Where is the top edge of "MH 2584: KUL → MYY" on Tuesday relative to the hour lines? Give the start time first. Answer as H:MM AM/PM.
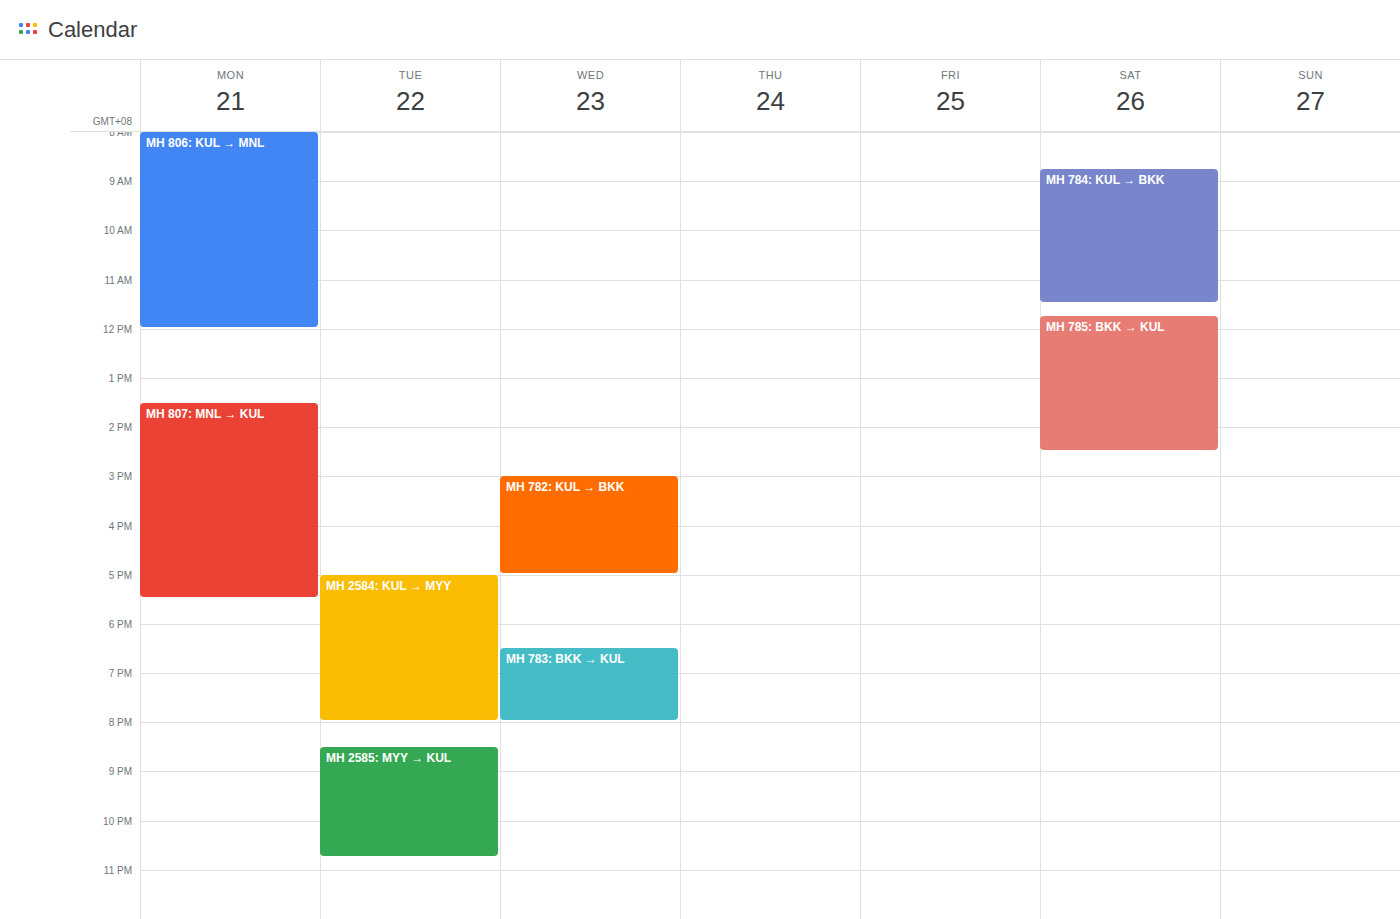
5:00 PM -- exactly on the 5 PM line.